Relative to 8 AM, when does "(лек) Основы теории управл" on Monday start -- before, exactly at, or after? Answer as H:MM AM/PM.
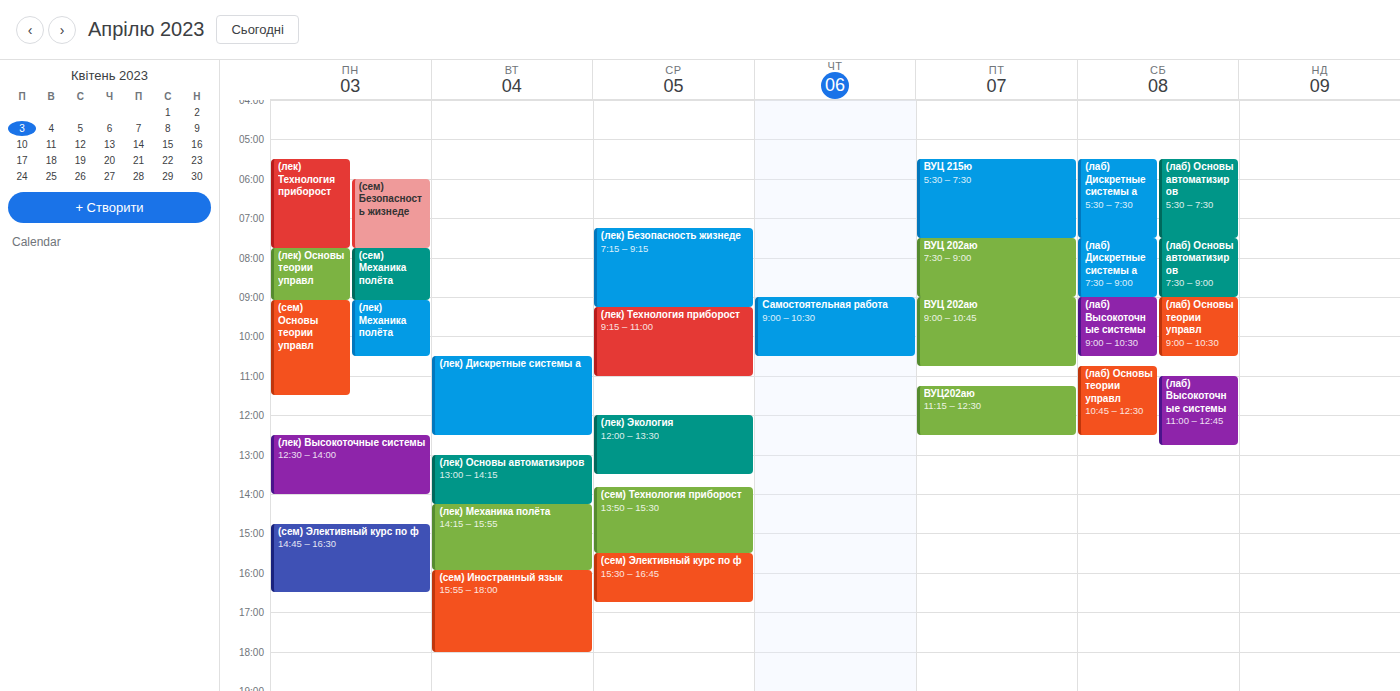
7:45 AM -- before 8 AM, 15 minutes above the 8 AM line.